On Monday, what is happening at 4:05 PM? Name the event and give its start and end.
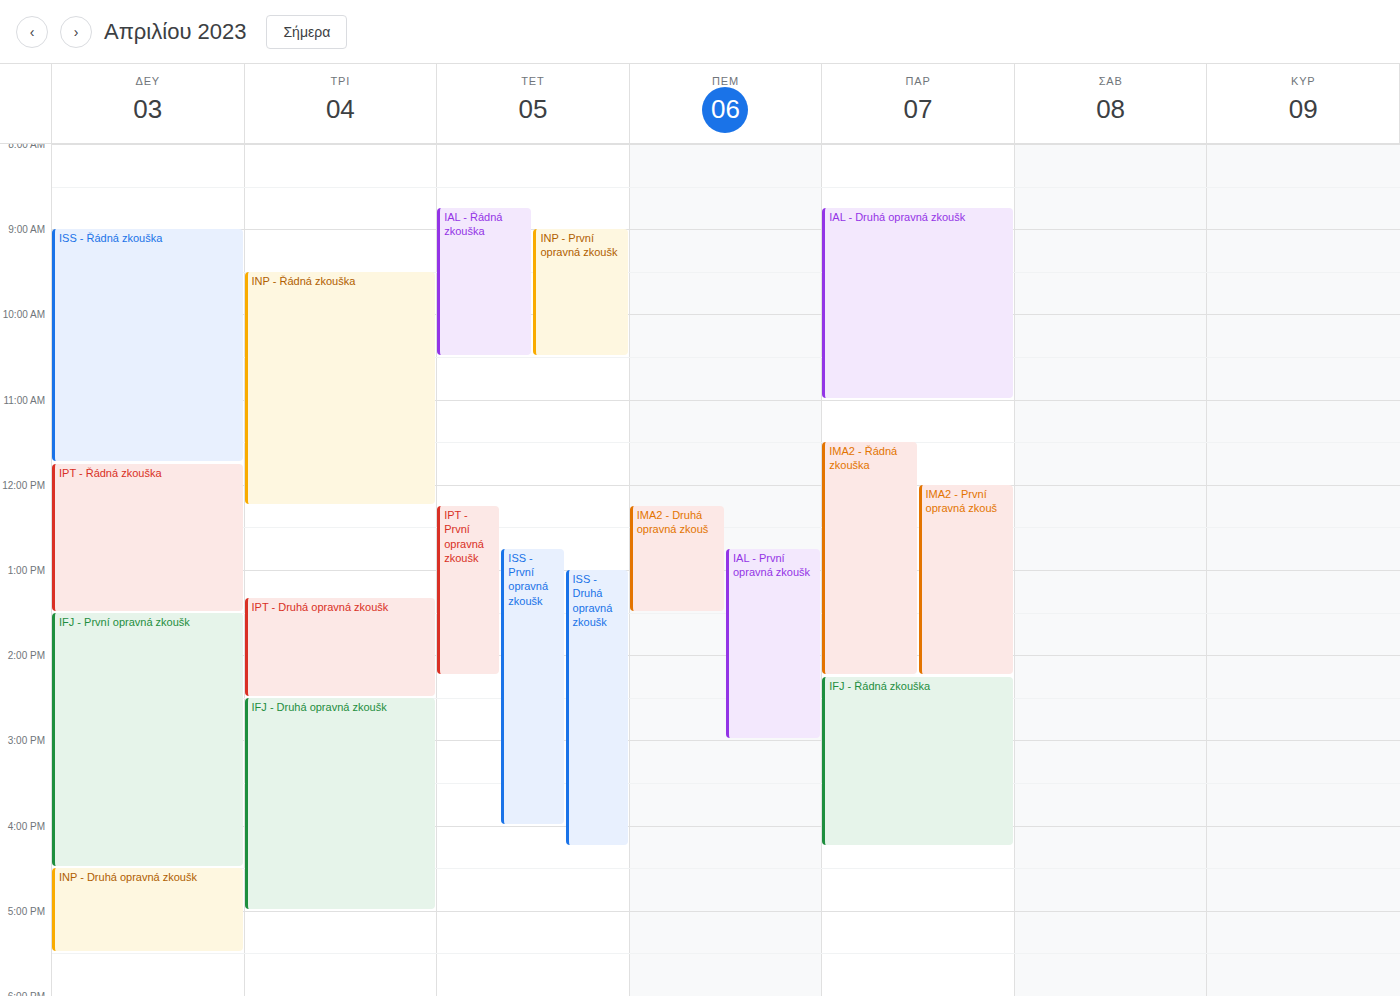
"IFJ - První opravná zkoušk", 1:30 PM to 4:30 PM